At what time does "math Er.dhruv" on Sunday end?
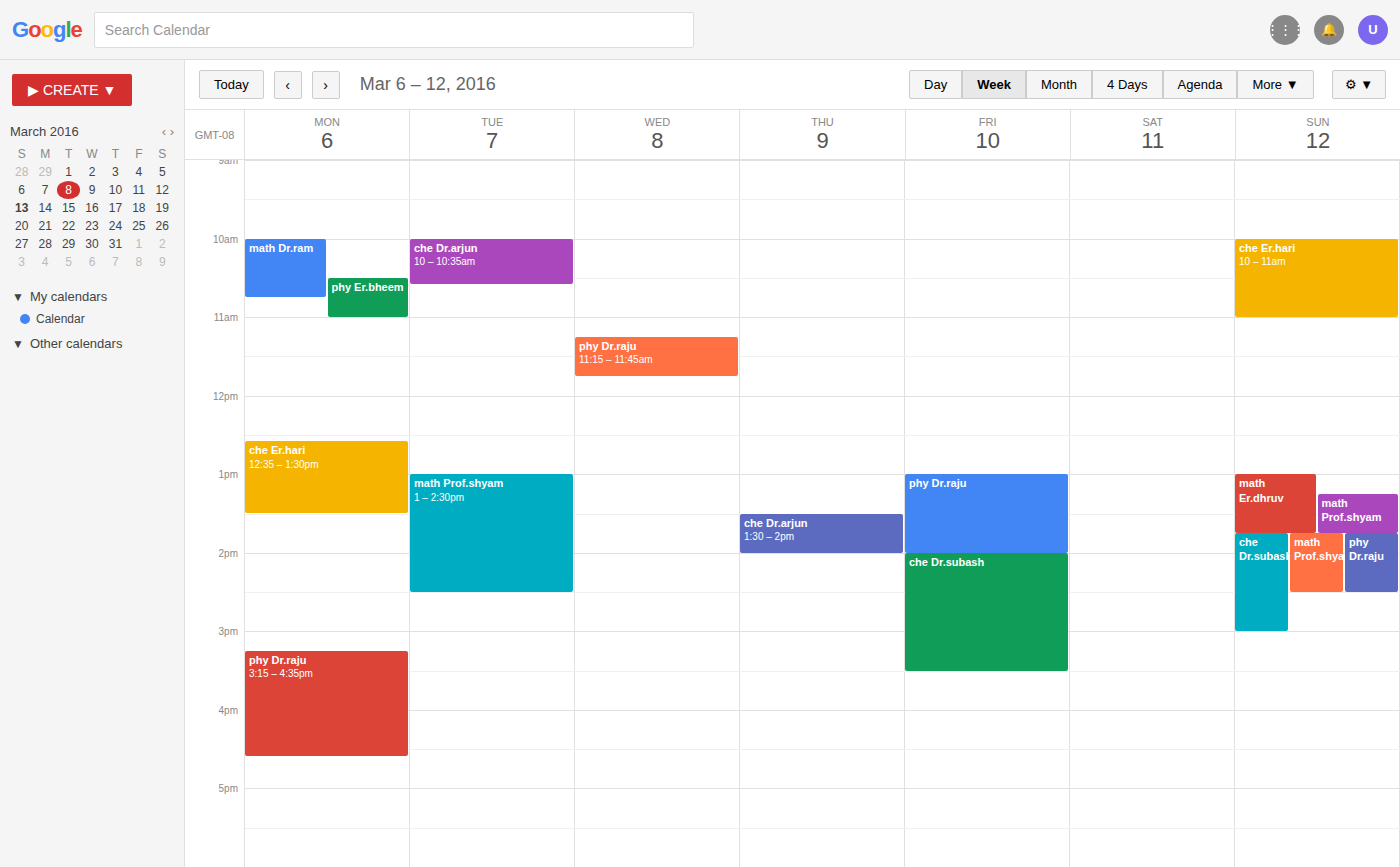
1:45 PM